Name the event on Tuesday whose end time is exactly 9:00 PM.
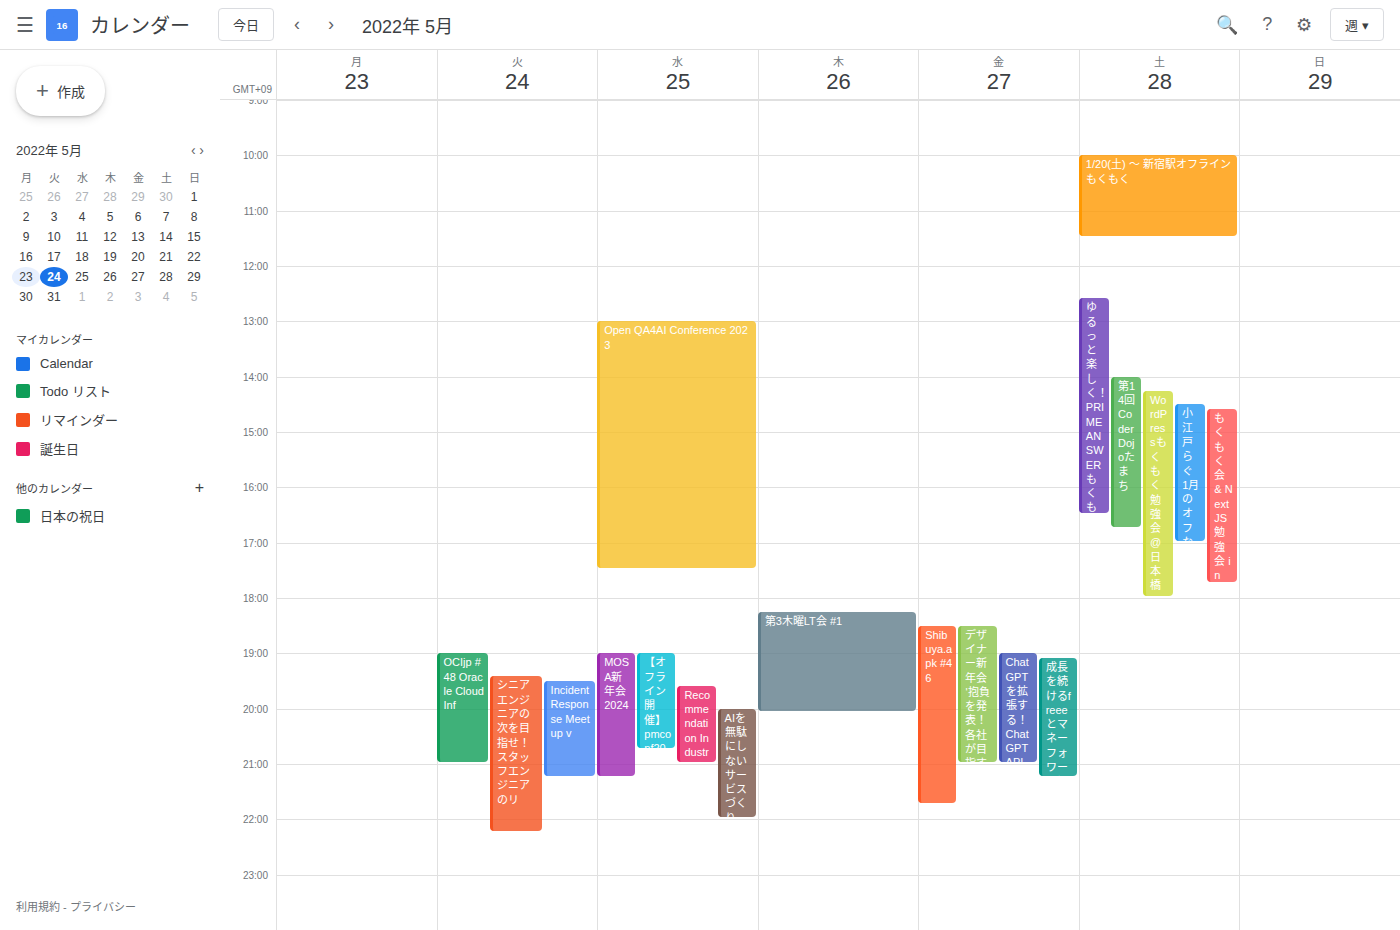
"OCIjp #48 Oracle Cloud Inf"